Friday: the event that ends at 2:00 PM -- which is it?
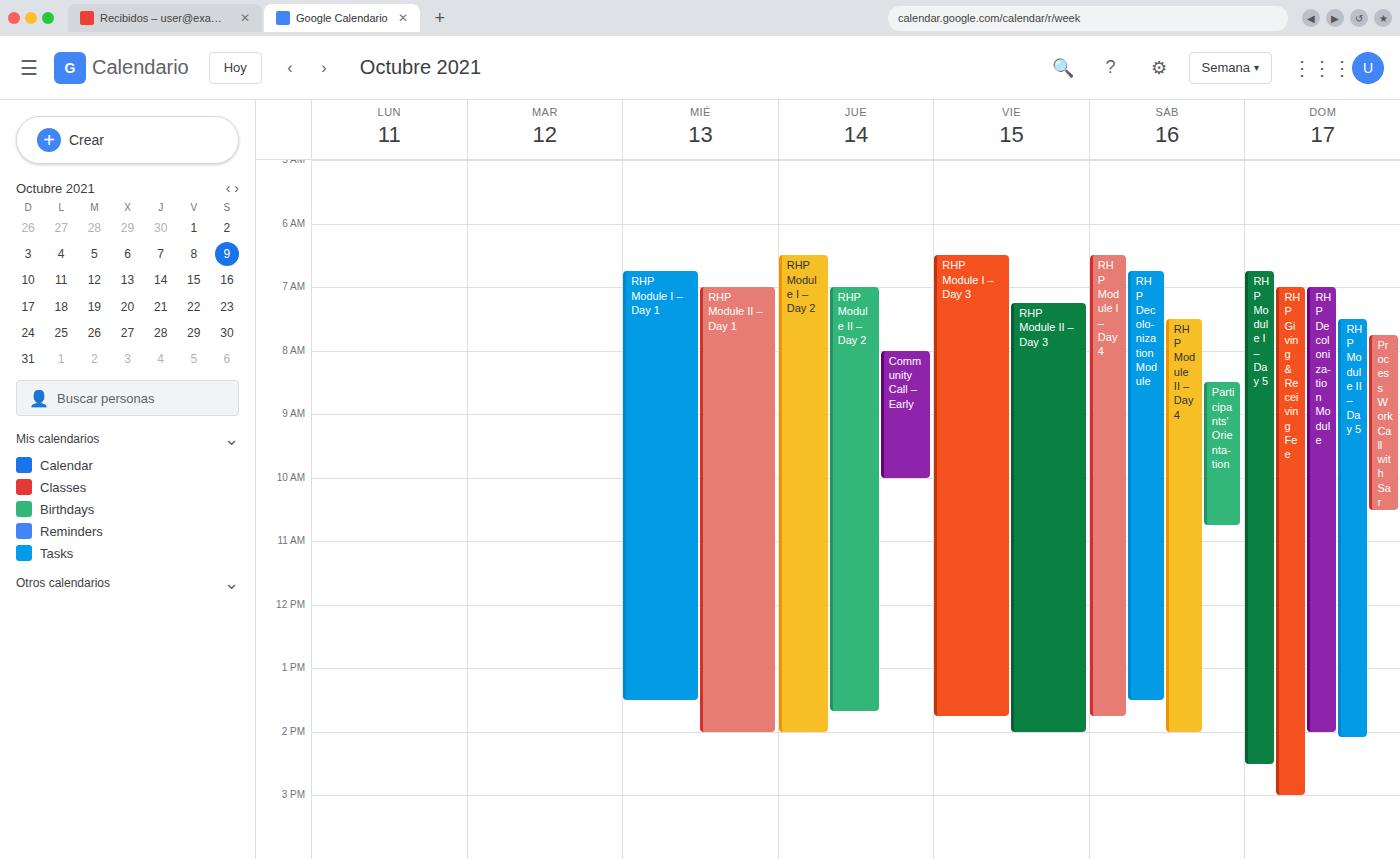
"RHP Module II – Day 3"